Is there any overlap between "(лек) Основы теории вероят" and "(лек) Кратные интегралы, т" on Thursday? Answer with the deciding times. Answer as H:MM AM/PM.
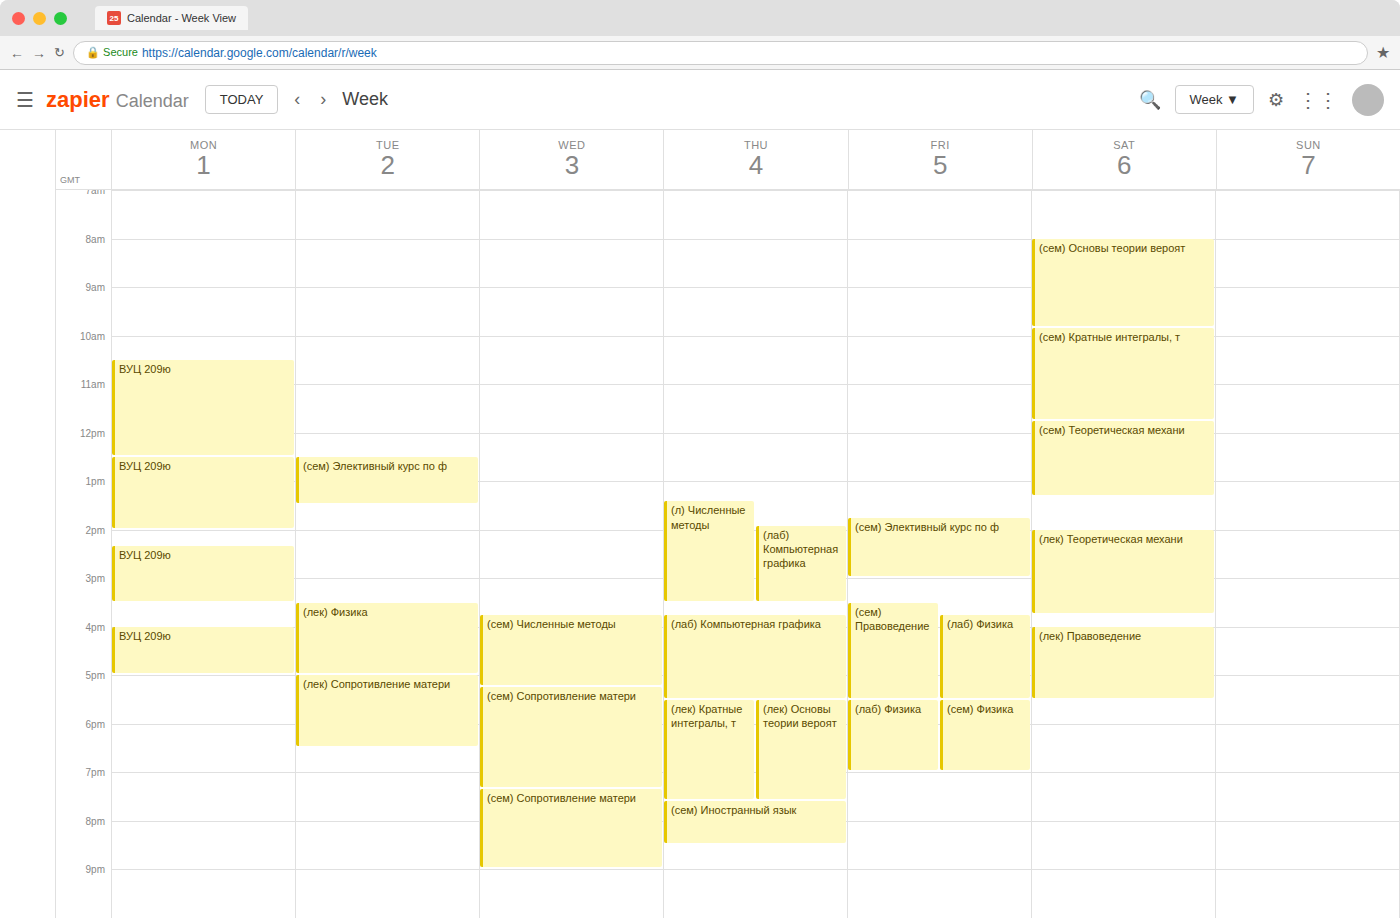
"(лек) Кратные интегралы, т" runs 5:30 PM to 7:35 PM, inside "(лек) Основы теории вероят" -- they overlap.